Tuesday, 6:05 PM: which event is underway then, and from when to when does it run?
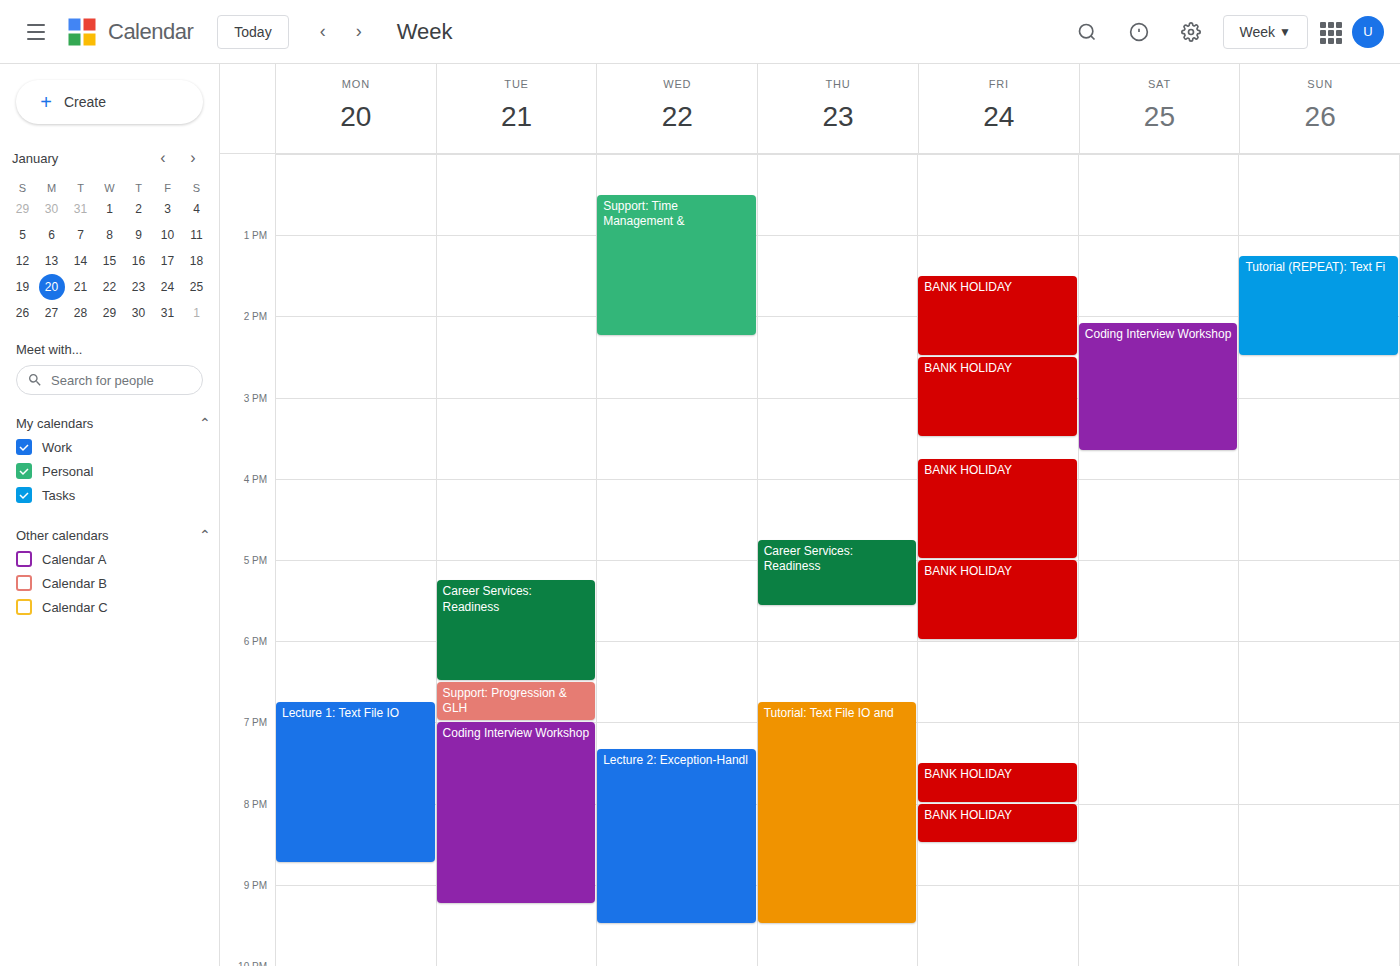
"Career Services: Readiness", 5:15 PM to 6:30 PM